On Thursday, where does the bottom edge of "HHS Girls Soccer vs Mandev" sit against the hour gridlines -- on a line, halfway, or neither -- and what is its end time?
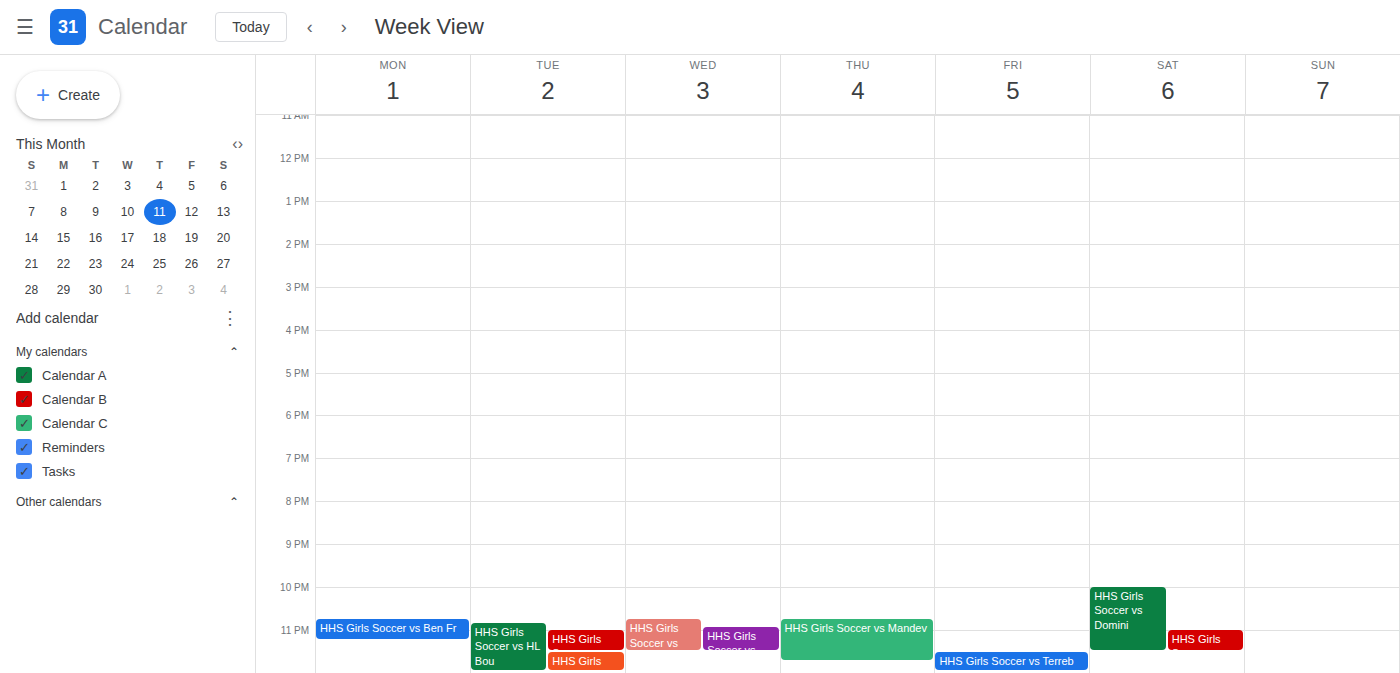
11:45 PM -- neither: three quarters of the way from the 11 PM line to the 12 AM line.